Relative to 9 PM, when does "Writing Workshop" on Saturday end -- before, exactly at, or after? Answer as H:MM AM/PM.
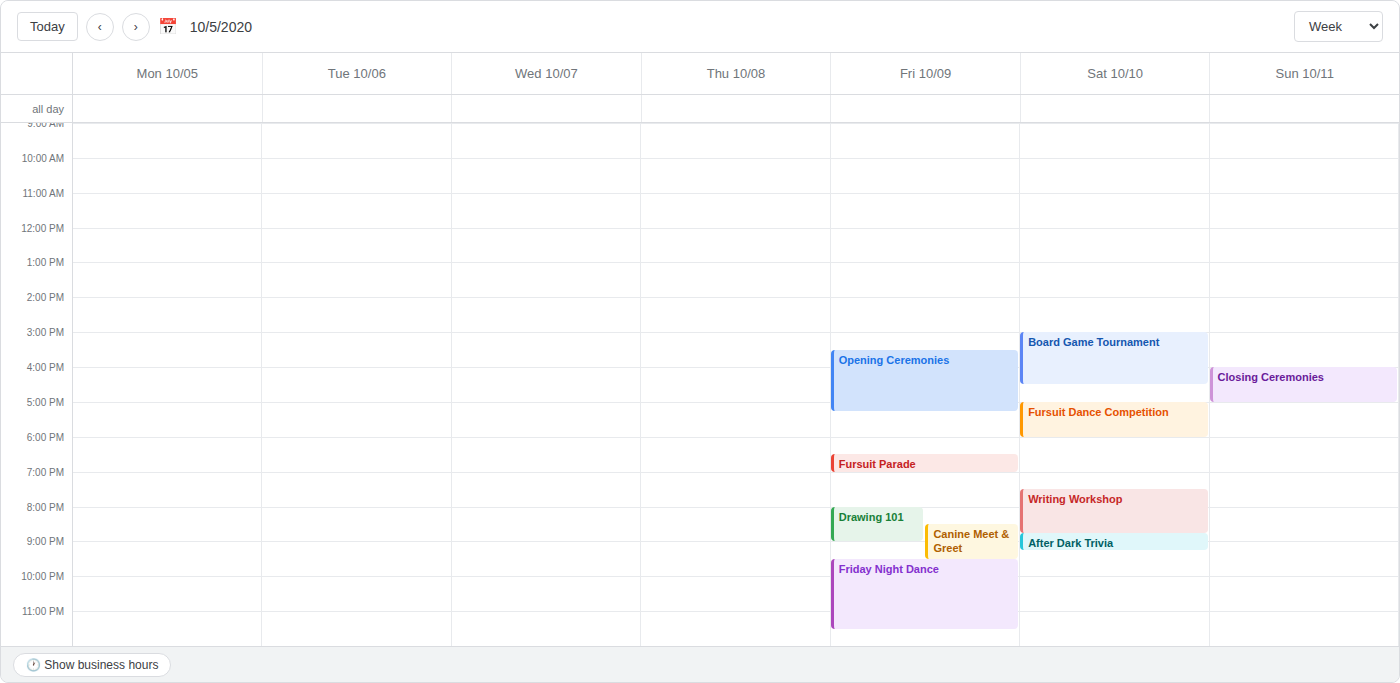
8:45 PM -- before 9 PM, 15 minutes above the 9 PM line.